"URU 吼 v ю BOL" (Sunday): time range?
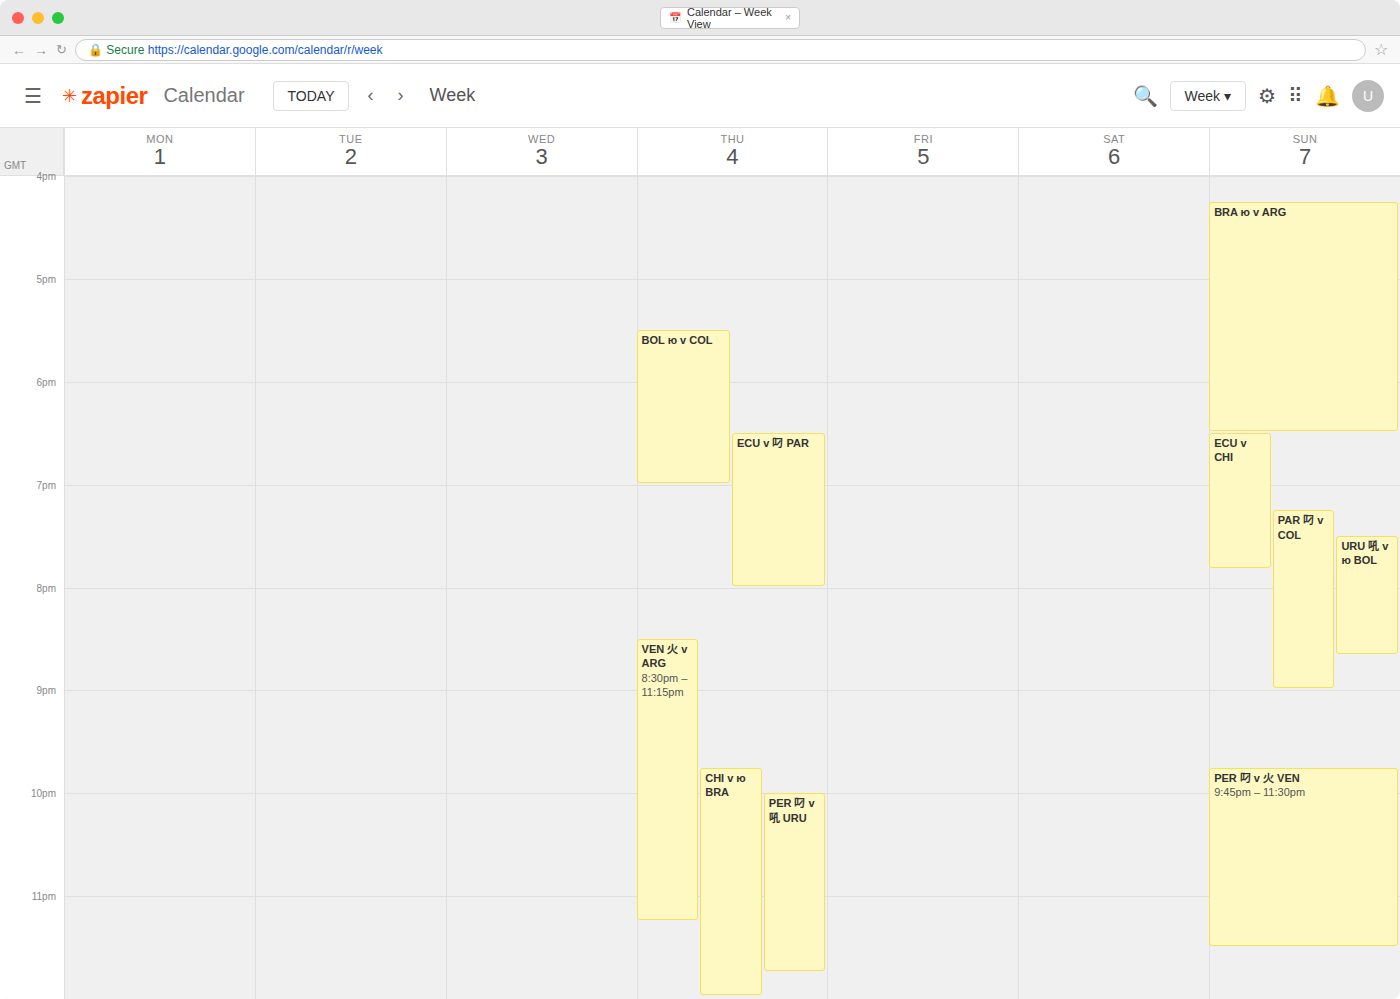
7:30 PM to 8:40 PM